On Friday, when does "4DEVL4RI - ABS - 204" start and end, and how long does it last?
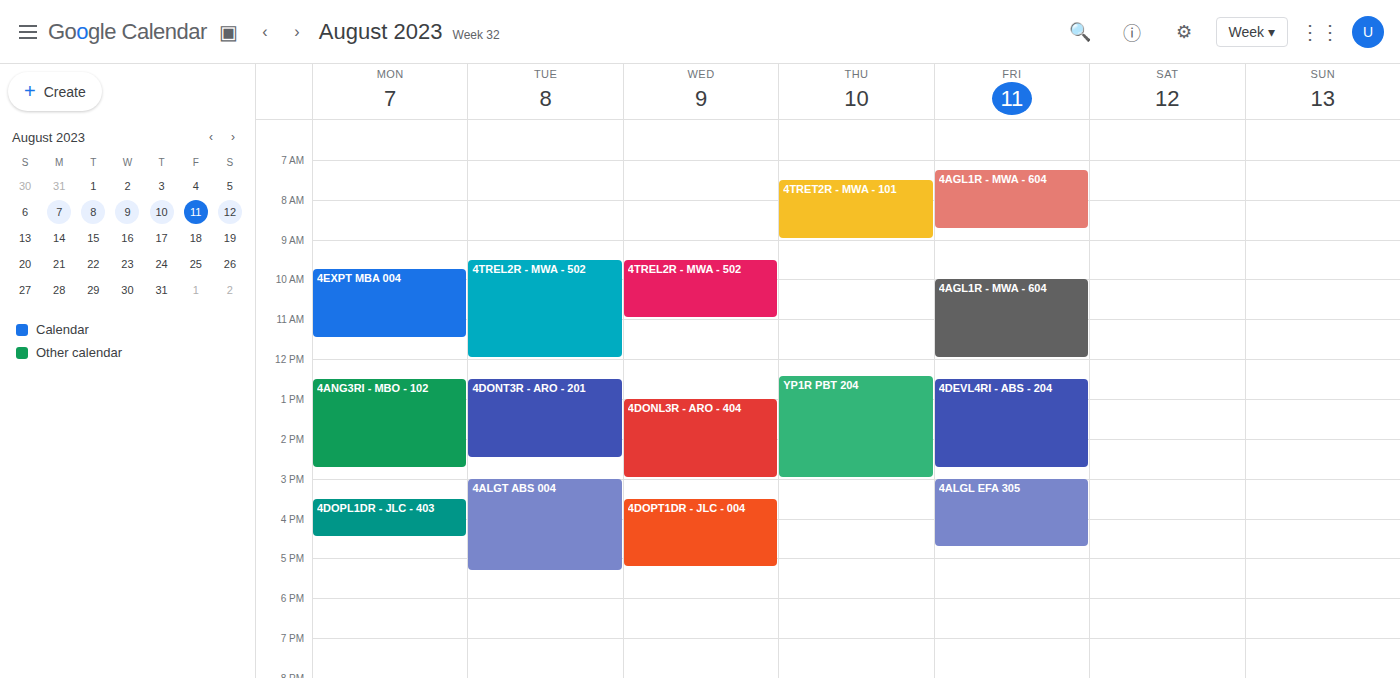
12:30 PM to 2:45 PM, 2 hours 15 minutes